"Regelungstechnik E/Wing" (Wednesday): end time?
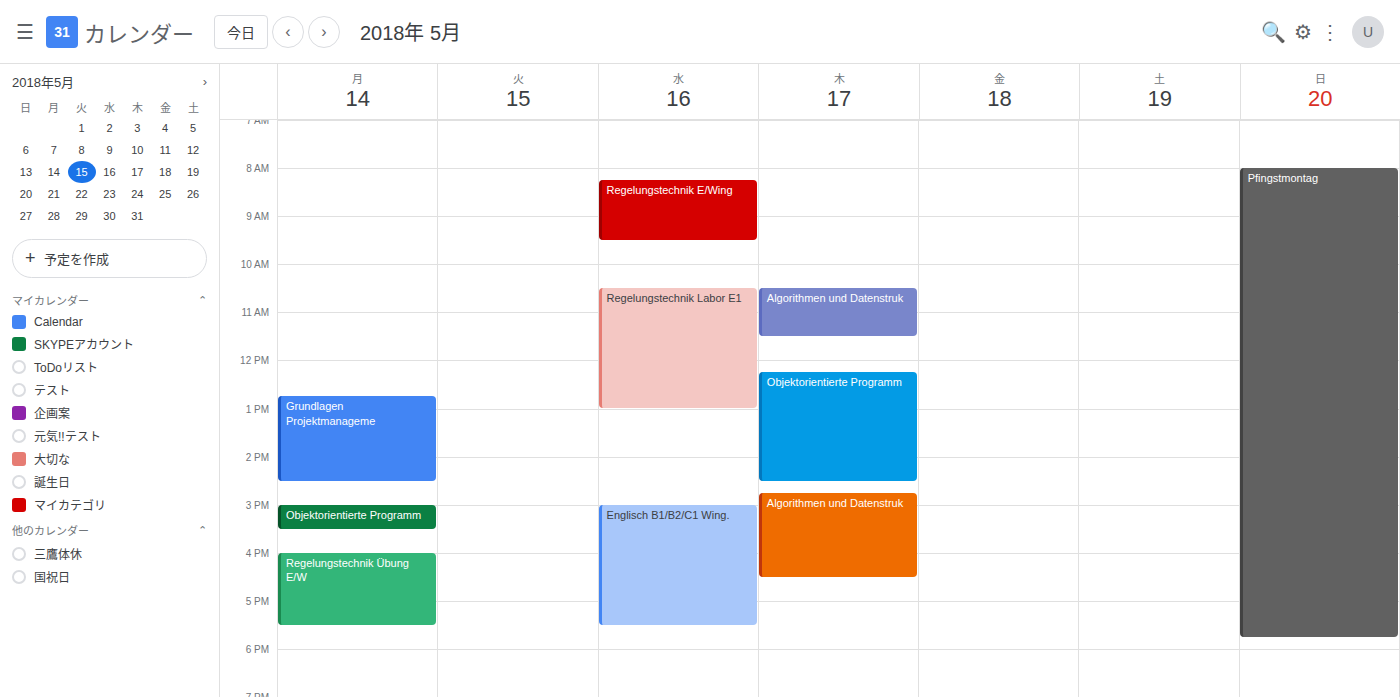
9:30 AM